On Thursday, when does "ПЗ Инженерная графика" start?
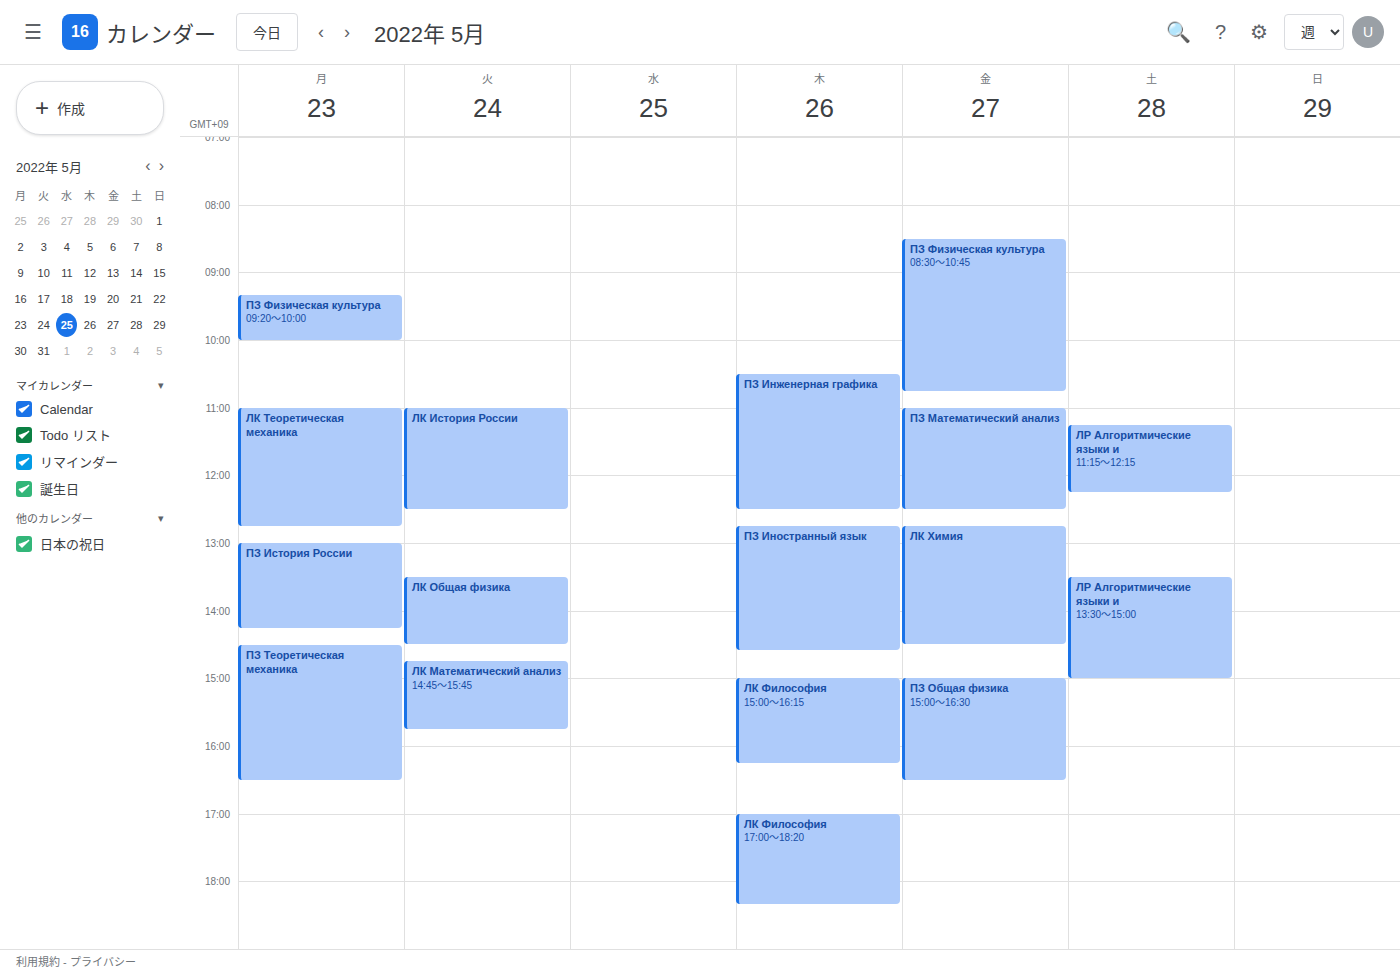
10:30 AM